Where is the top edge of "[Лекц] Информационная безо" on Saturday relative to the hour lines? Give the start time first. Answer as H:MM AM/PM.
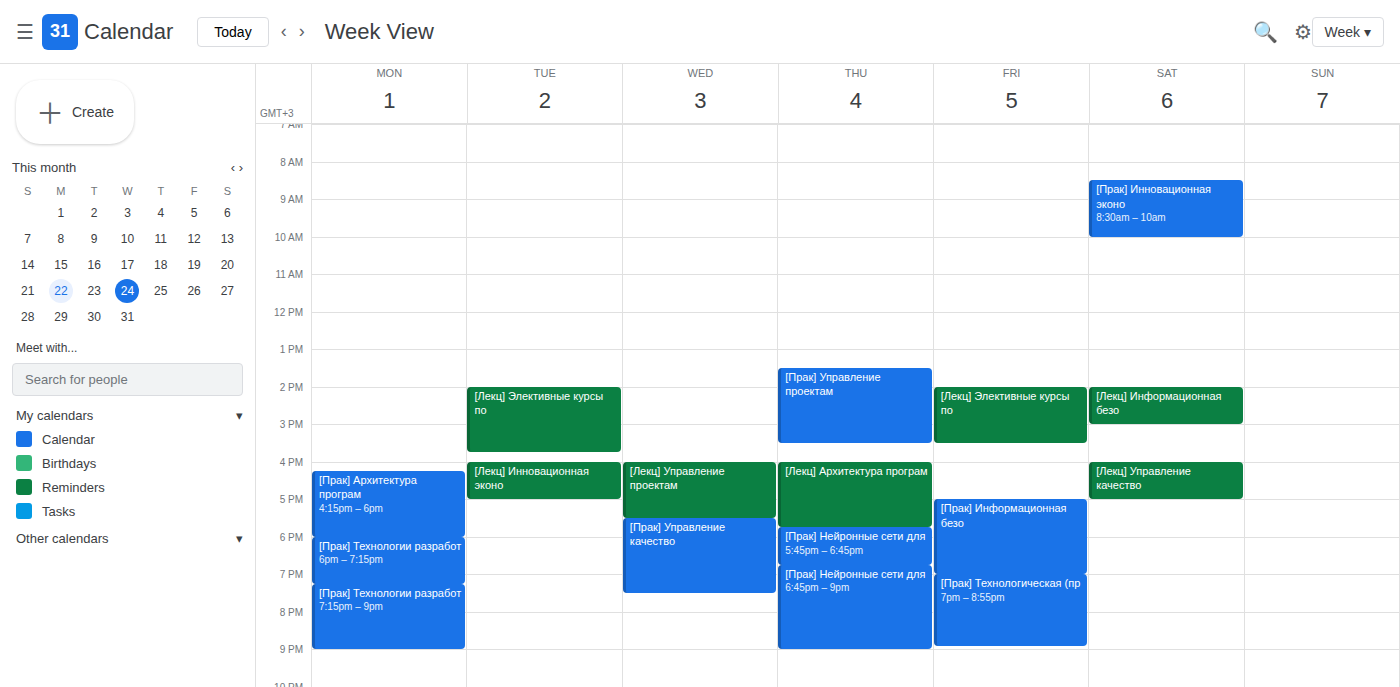
2:00 PM -- exactly on the 2 PM line.